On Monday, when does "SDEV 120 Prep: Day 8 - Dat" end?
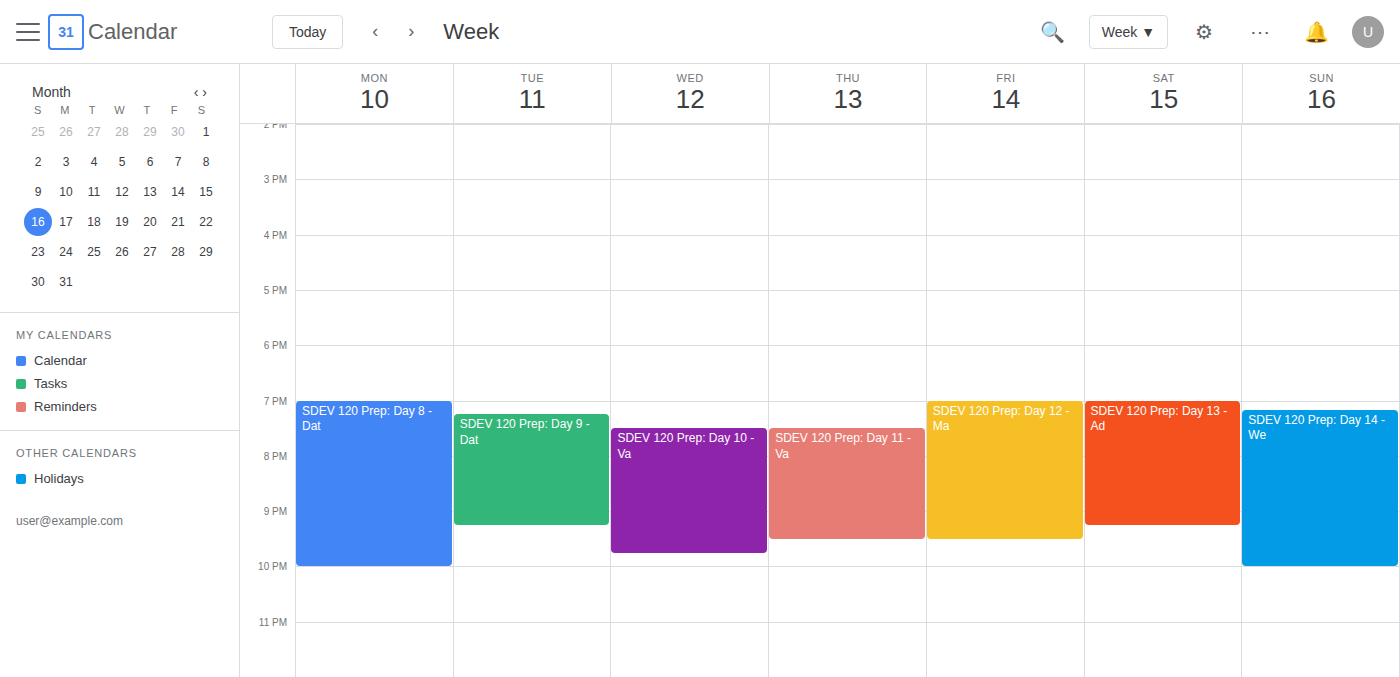
10:00 PM